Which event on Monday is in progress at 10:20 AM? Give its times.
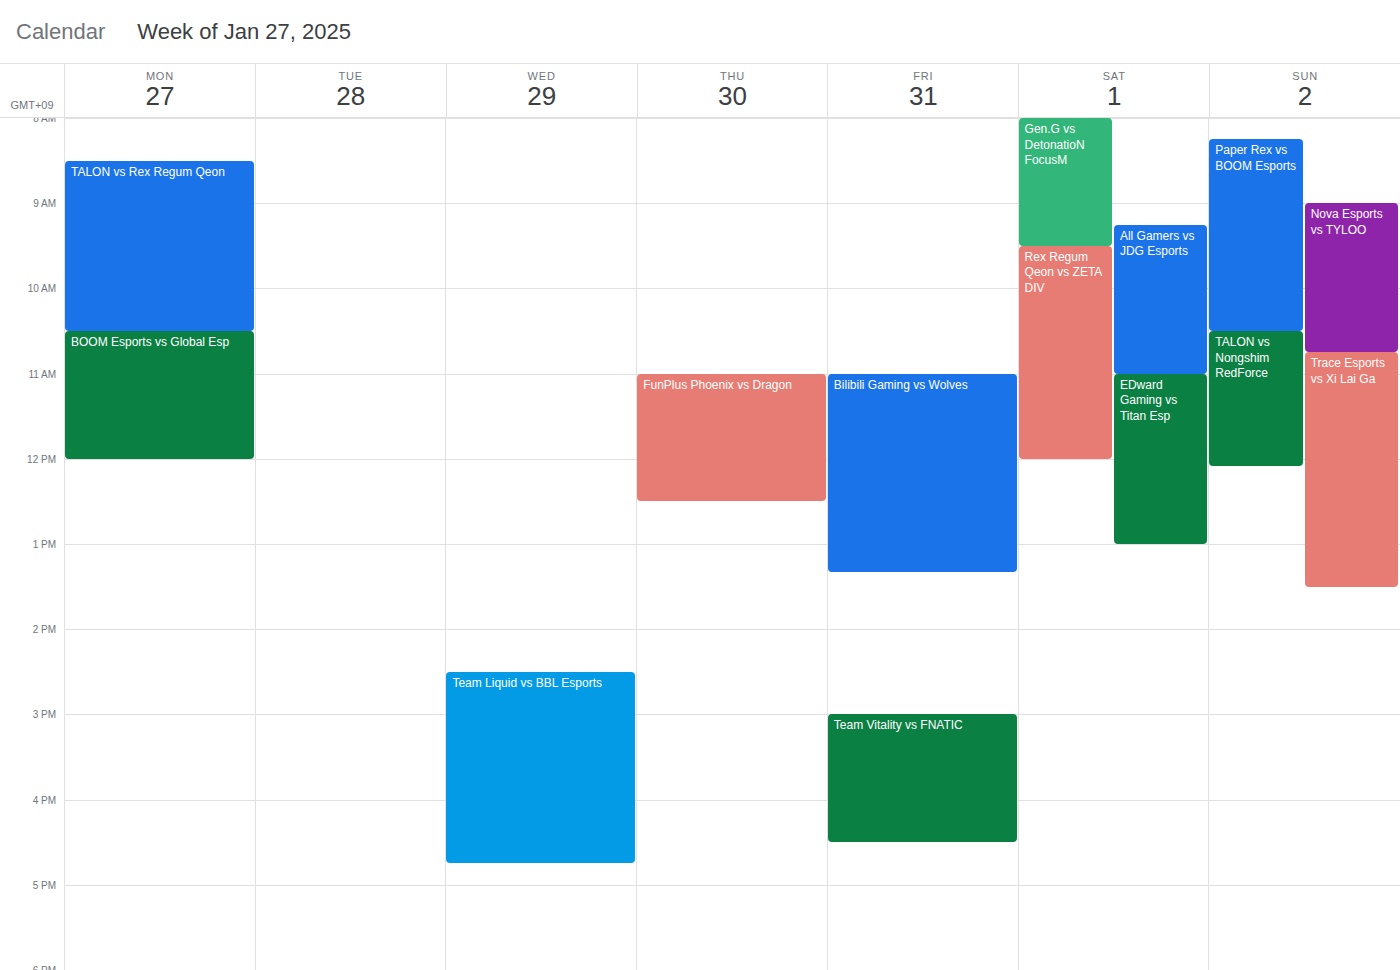
"TALON vs Rex Regum Qeon", 8:30 AM to 10:30 AM